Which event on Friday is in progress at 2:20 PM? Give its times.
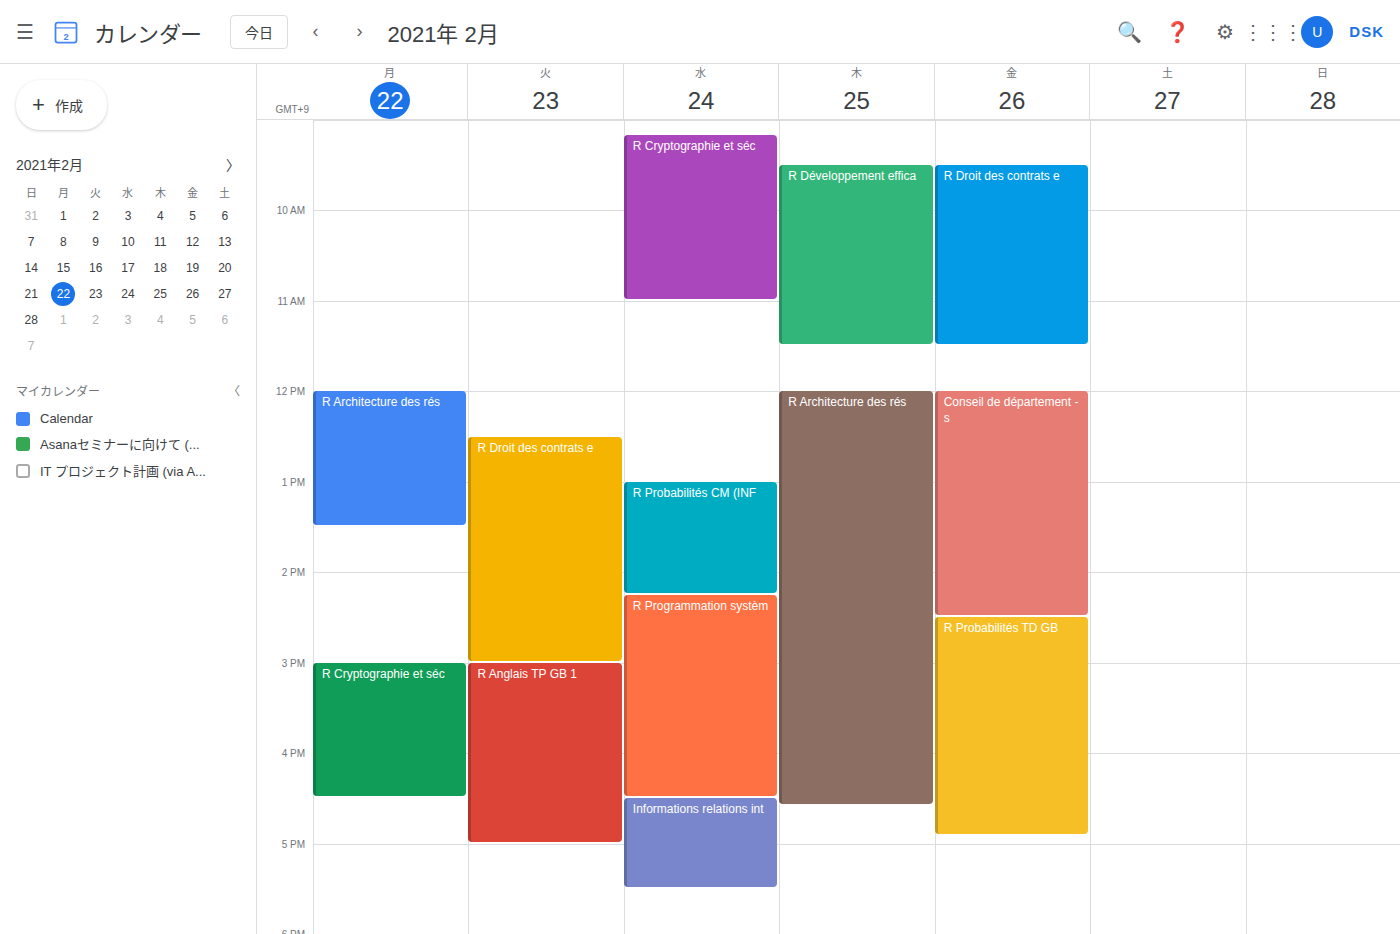
"Conseil de département - s", 12:00 PM to 2:30 PM